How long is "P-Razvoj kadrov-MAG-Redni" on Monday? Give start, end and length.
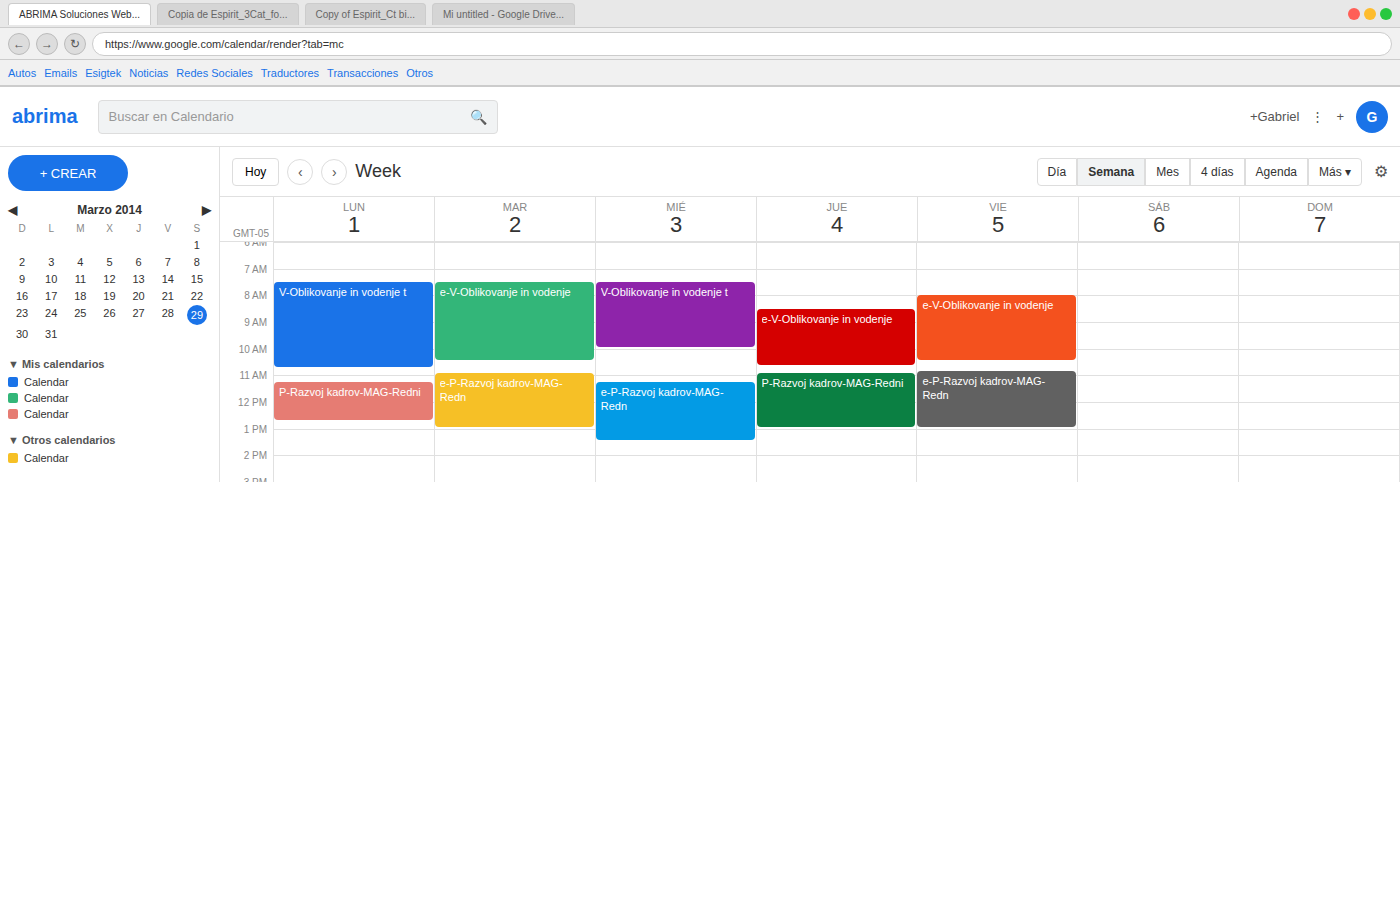
11:15 AM to 12:45 PM, 1 hour 30 minutes